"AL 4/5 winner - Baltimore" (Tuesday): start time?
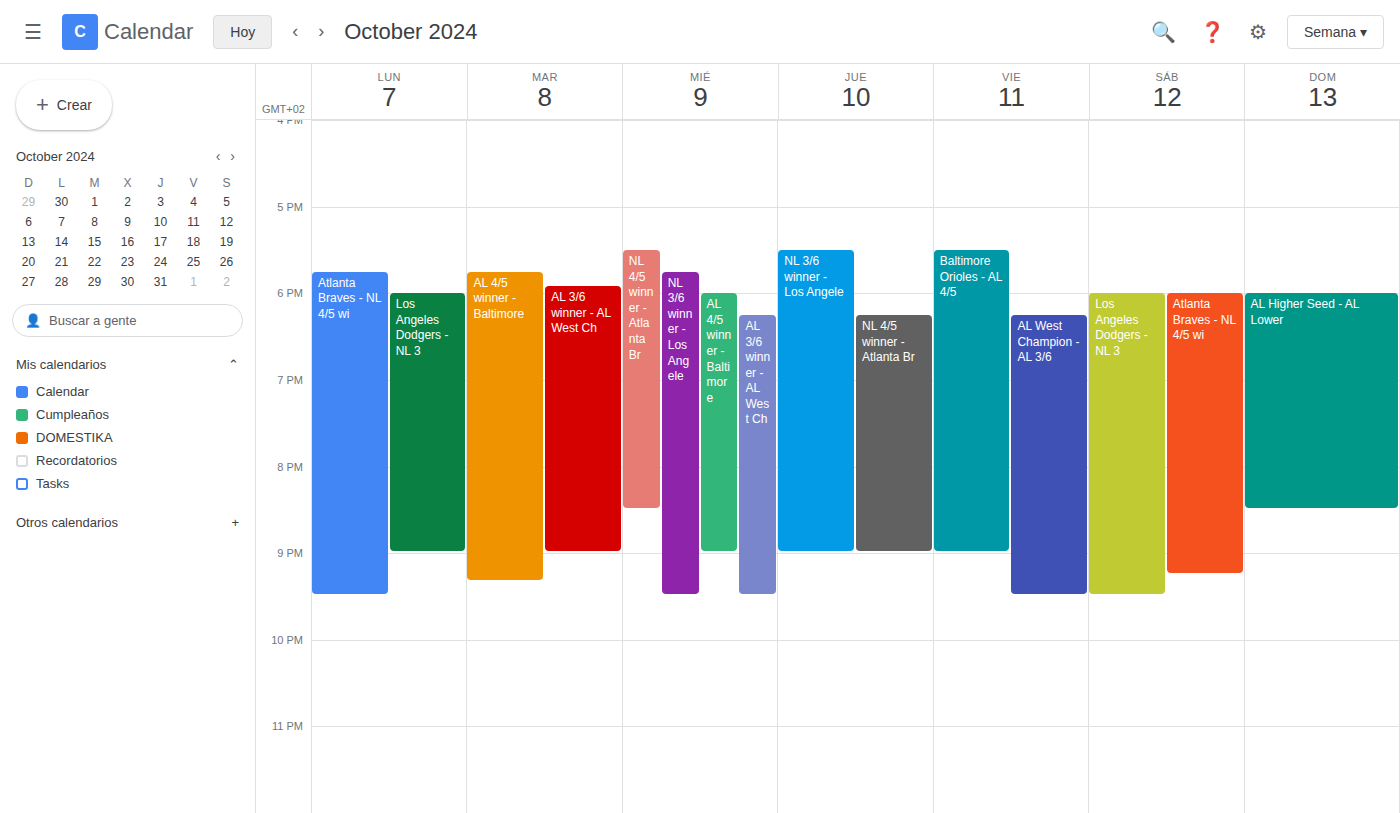
5:45 PM